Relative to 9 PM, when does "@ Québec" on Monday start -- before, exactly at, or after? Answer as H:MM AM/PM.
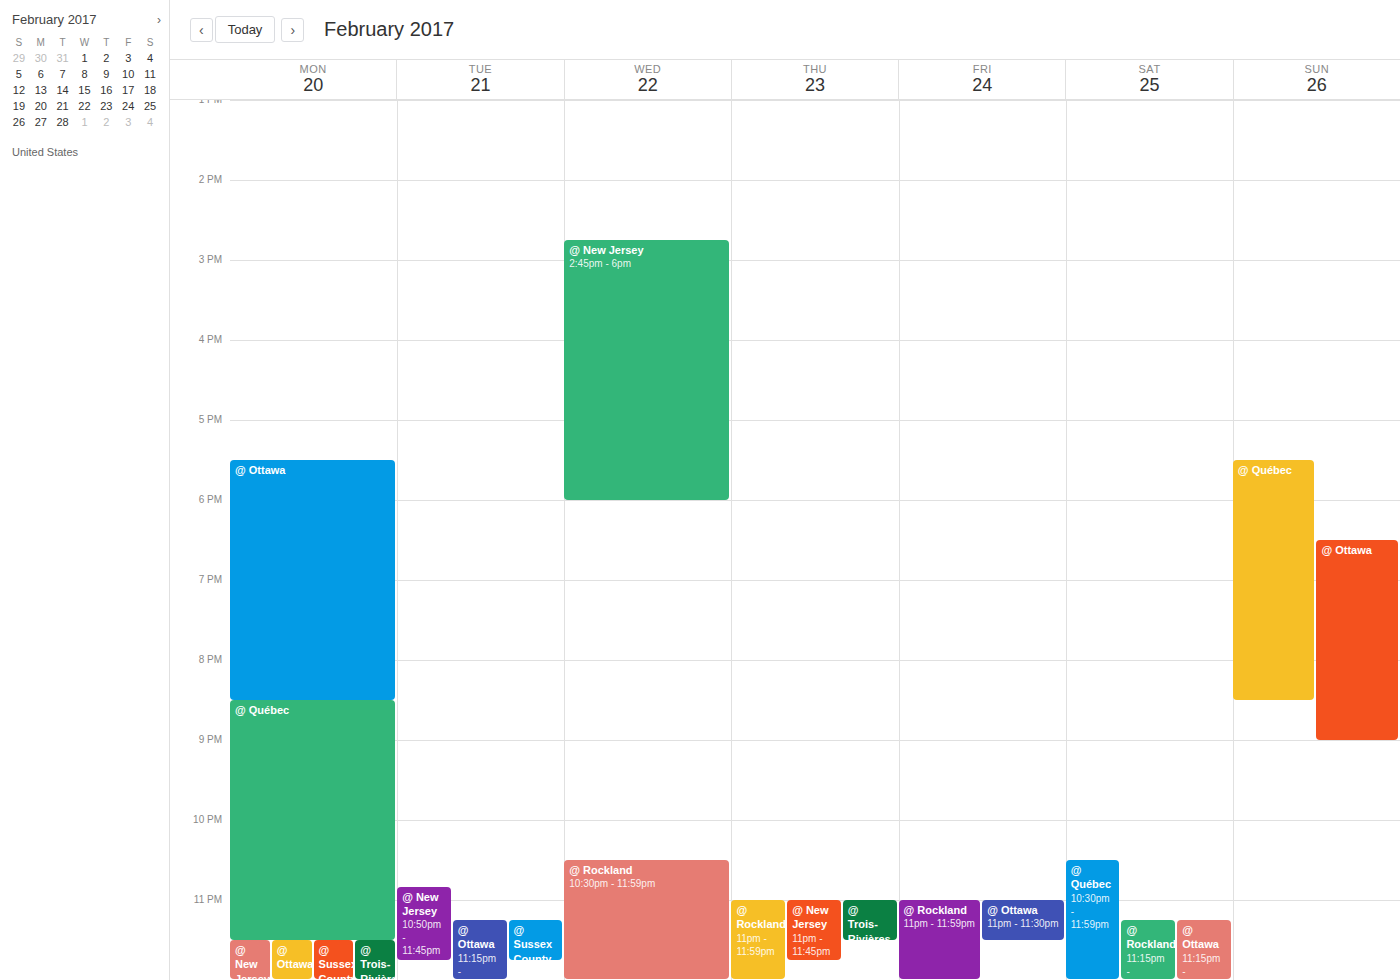
8:30 PM -- before 9 PM, 30 minutes above the 9 PM line.